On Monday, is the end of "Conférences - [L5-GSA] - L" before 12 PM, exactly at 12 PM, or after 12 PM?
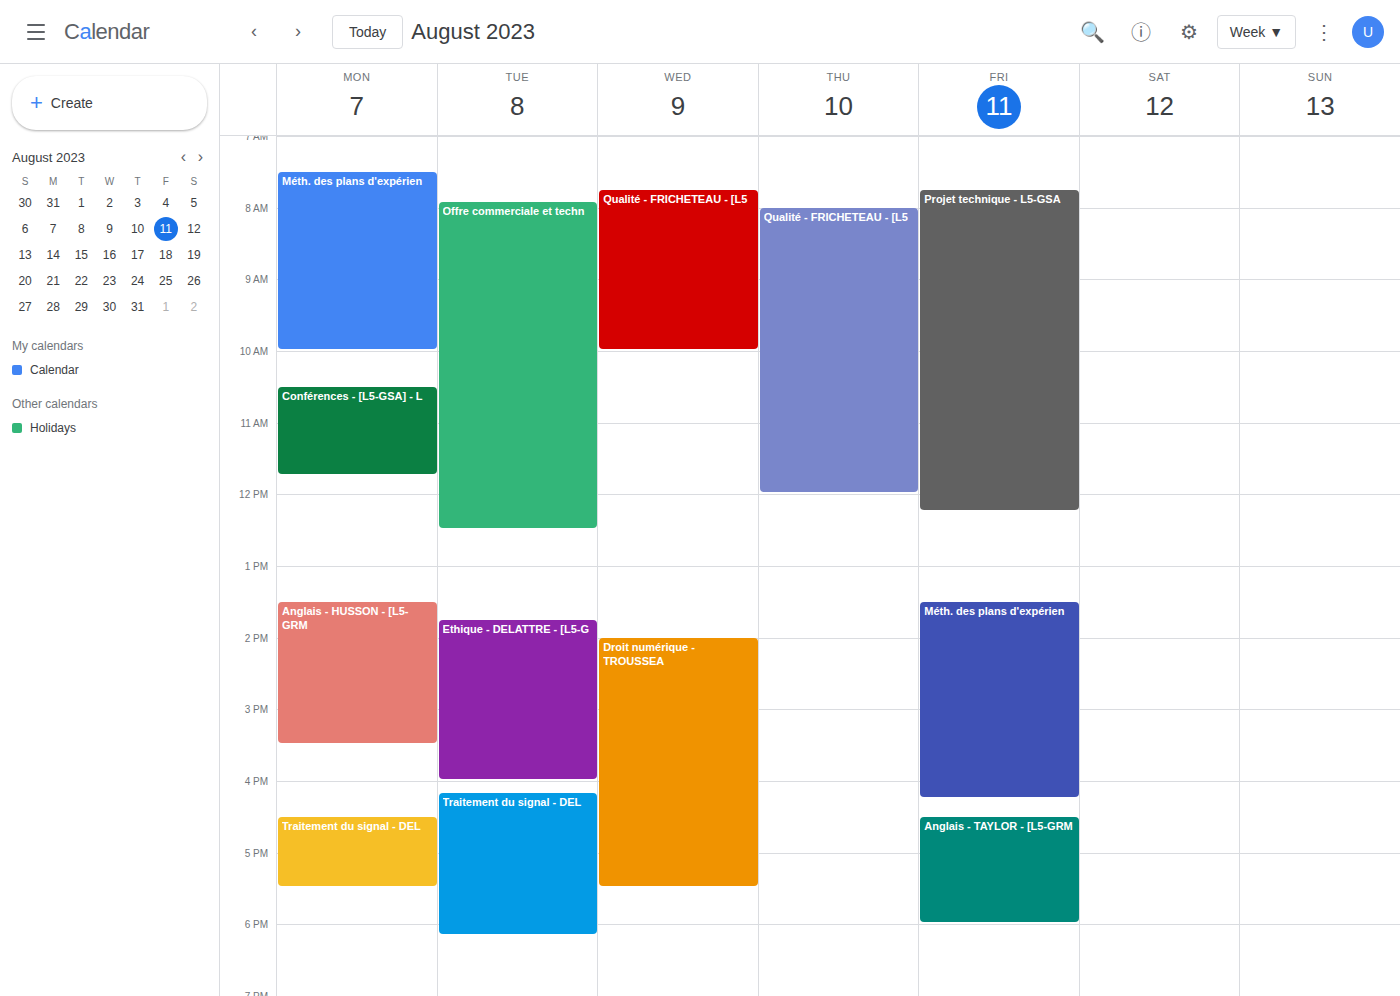
11:45 AM -- before 12 PM, 15 minutes above the 12 PM line.